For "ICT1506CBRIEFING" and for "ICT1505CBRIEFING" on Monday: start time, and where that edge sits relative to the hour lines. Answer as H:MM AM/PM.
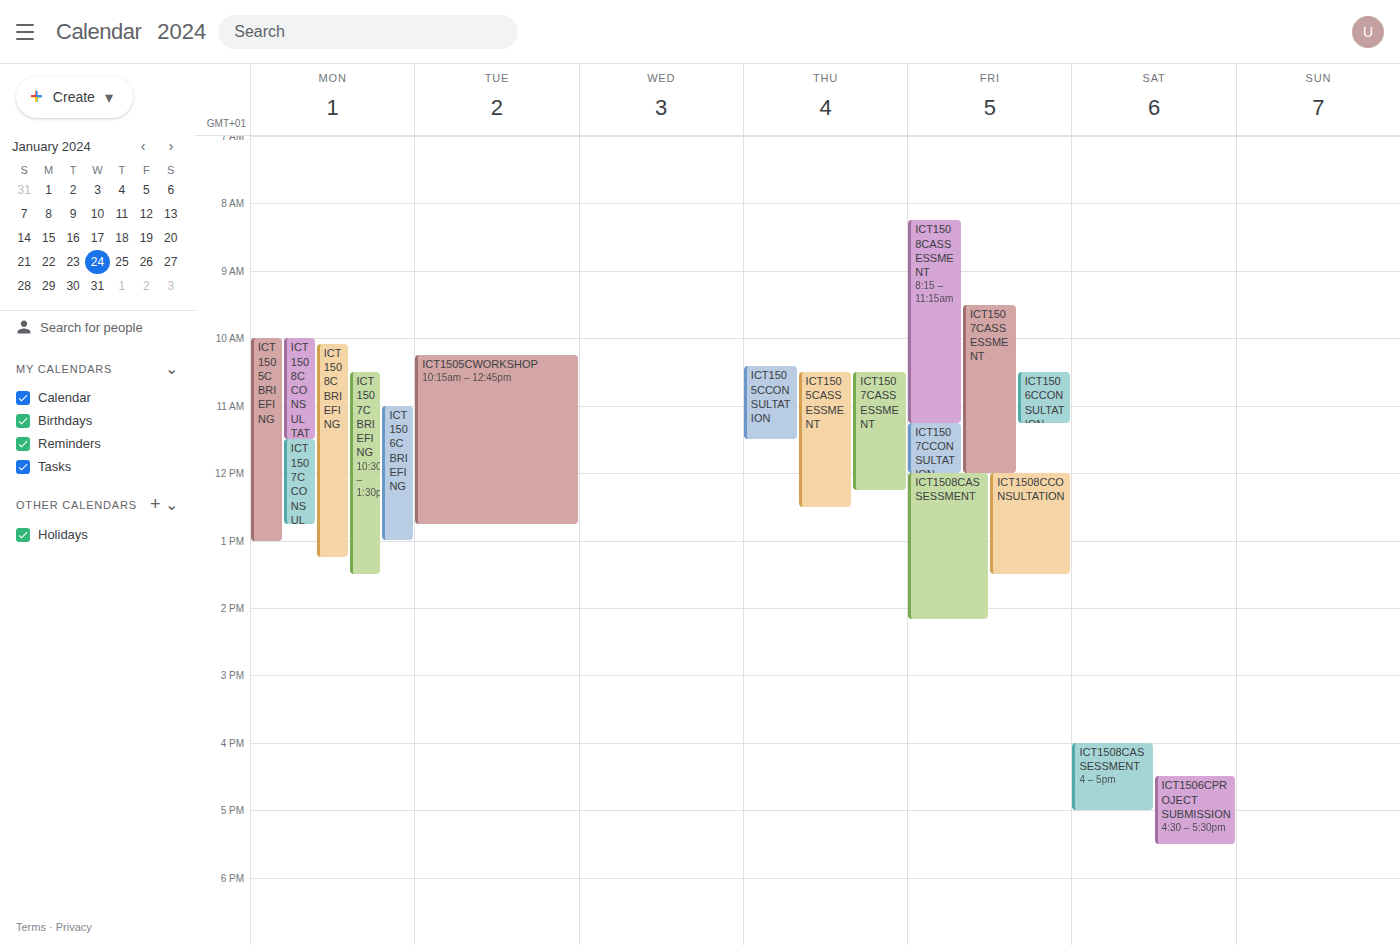
"ICT1506CBRIEFING": 11:00 AM, exactly on the 11 AM line. "ICT1505CBRIEFING": 10:00 AM, exactly on the 10 AM line.